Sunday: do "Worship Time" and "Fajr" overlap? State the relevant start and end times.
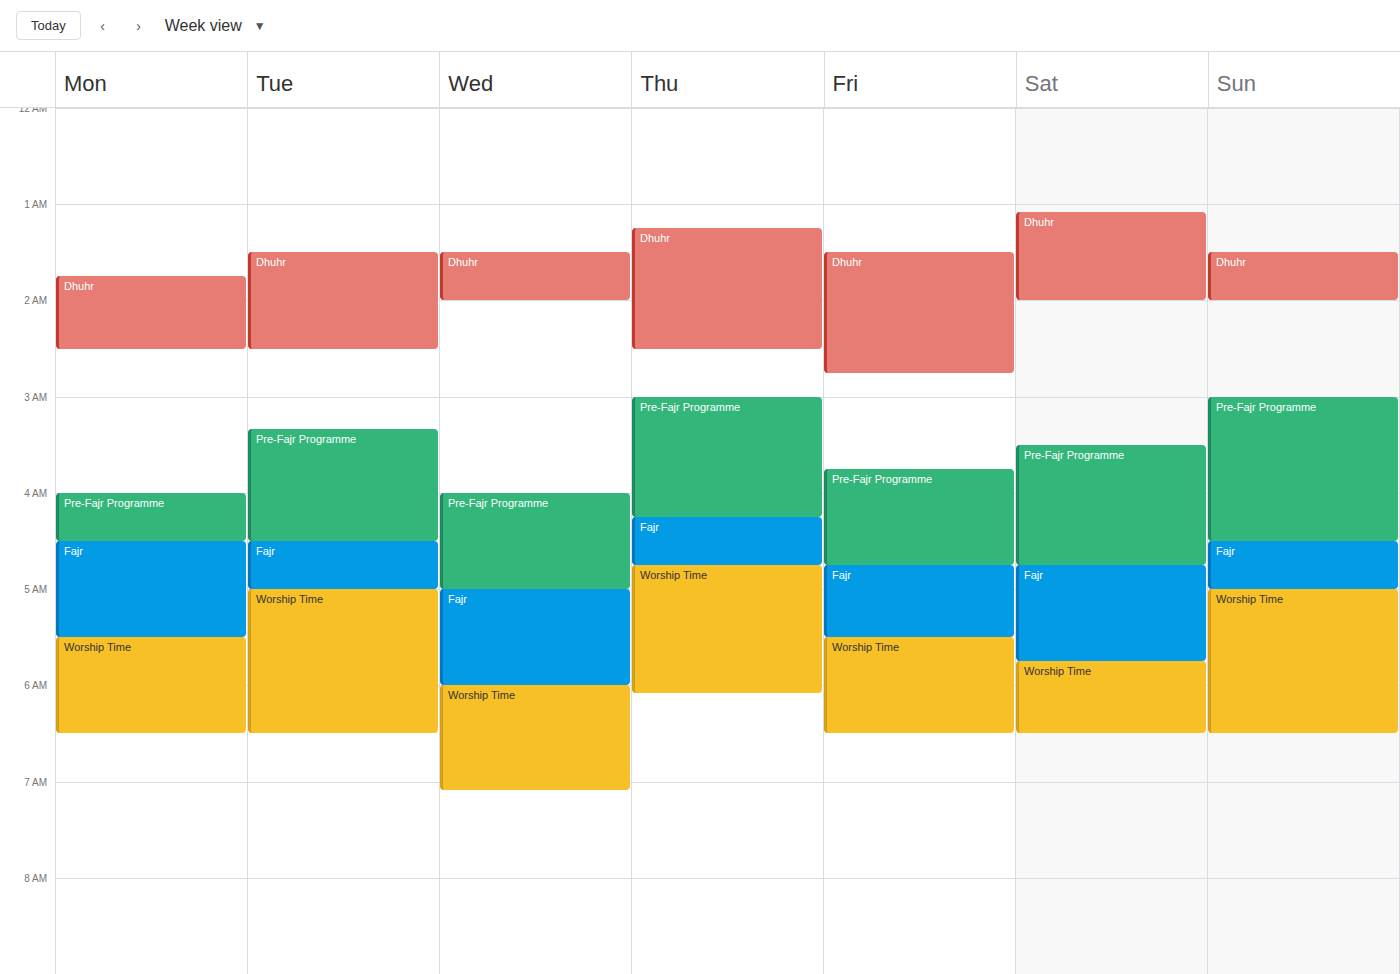
"Fajr" ends at 5:00 AM, exactly when "Worship Time" starts -- they touch but do not overlap.